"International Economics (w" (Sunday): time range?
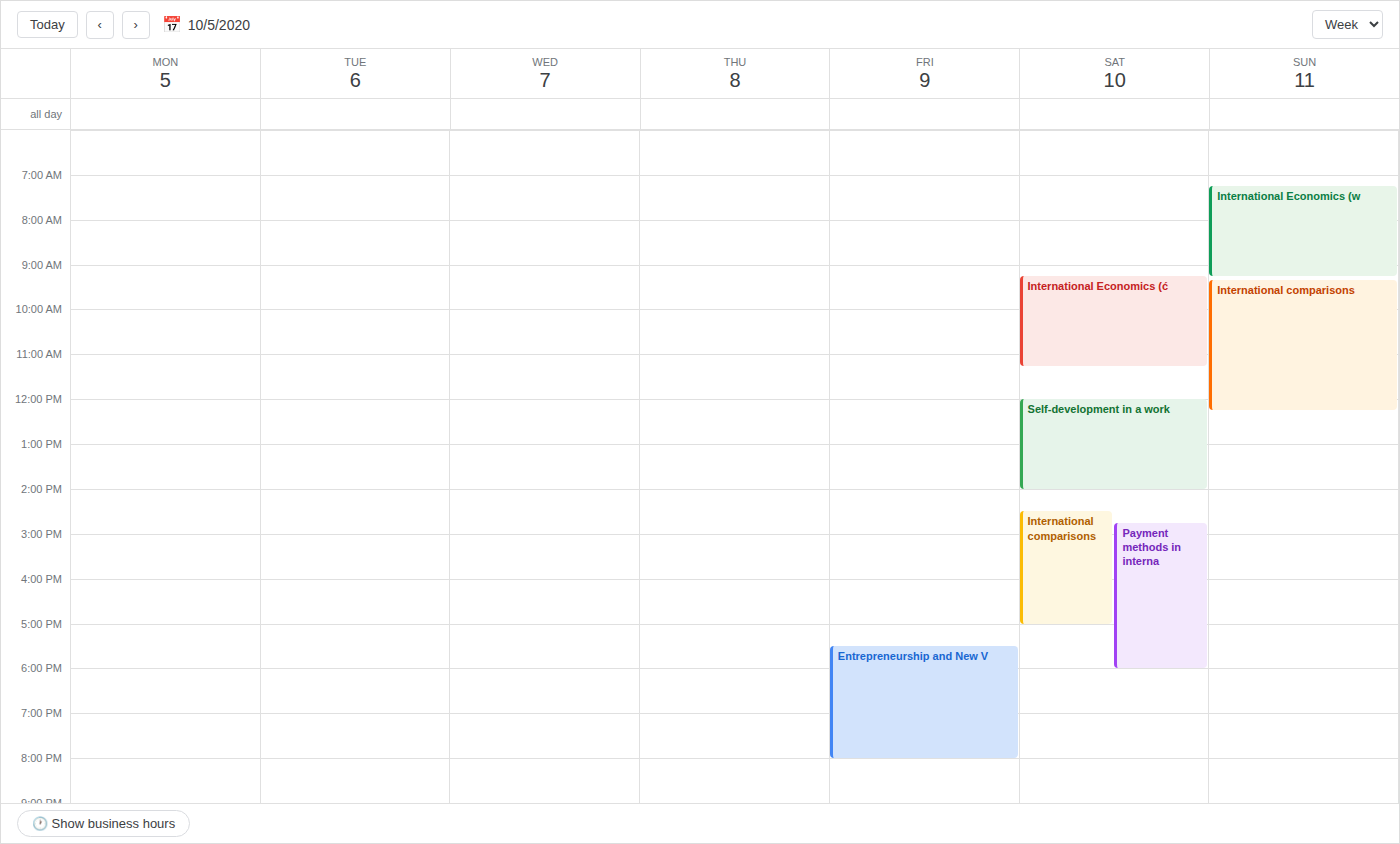
7:15 AM to 9:15 AM